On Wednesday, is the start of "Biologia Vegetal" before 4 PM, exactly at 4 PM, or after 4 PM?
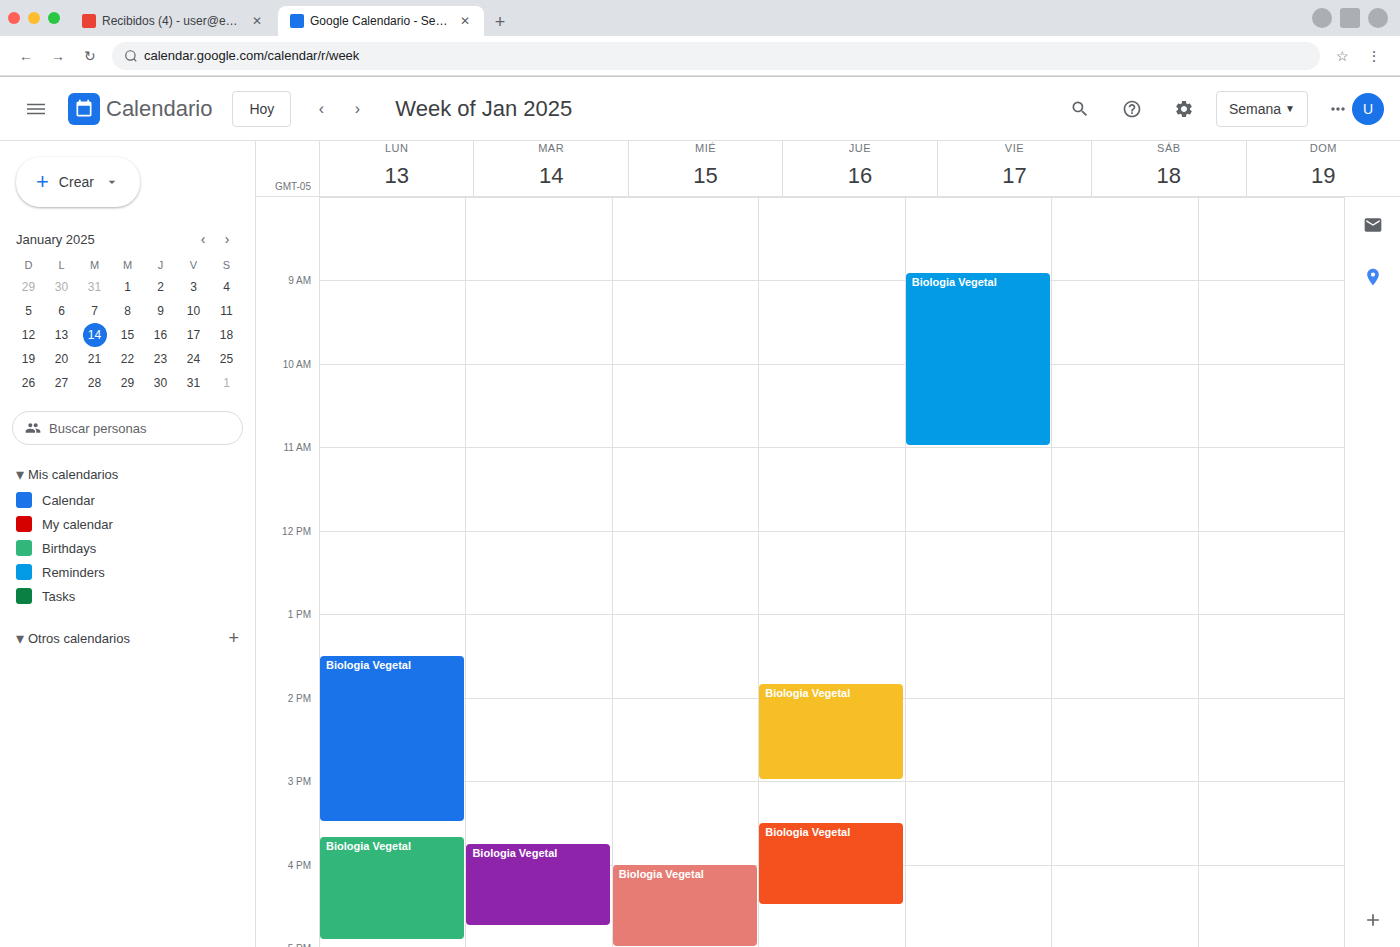
4:00 PM -- exactly at 4 PM, on the 4 PM line.